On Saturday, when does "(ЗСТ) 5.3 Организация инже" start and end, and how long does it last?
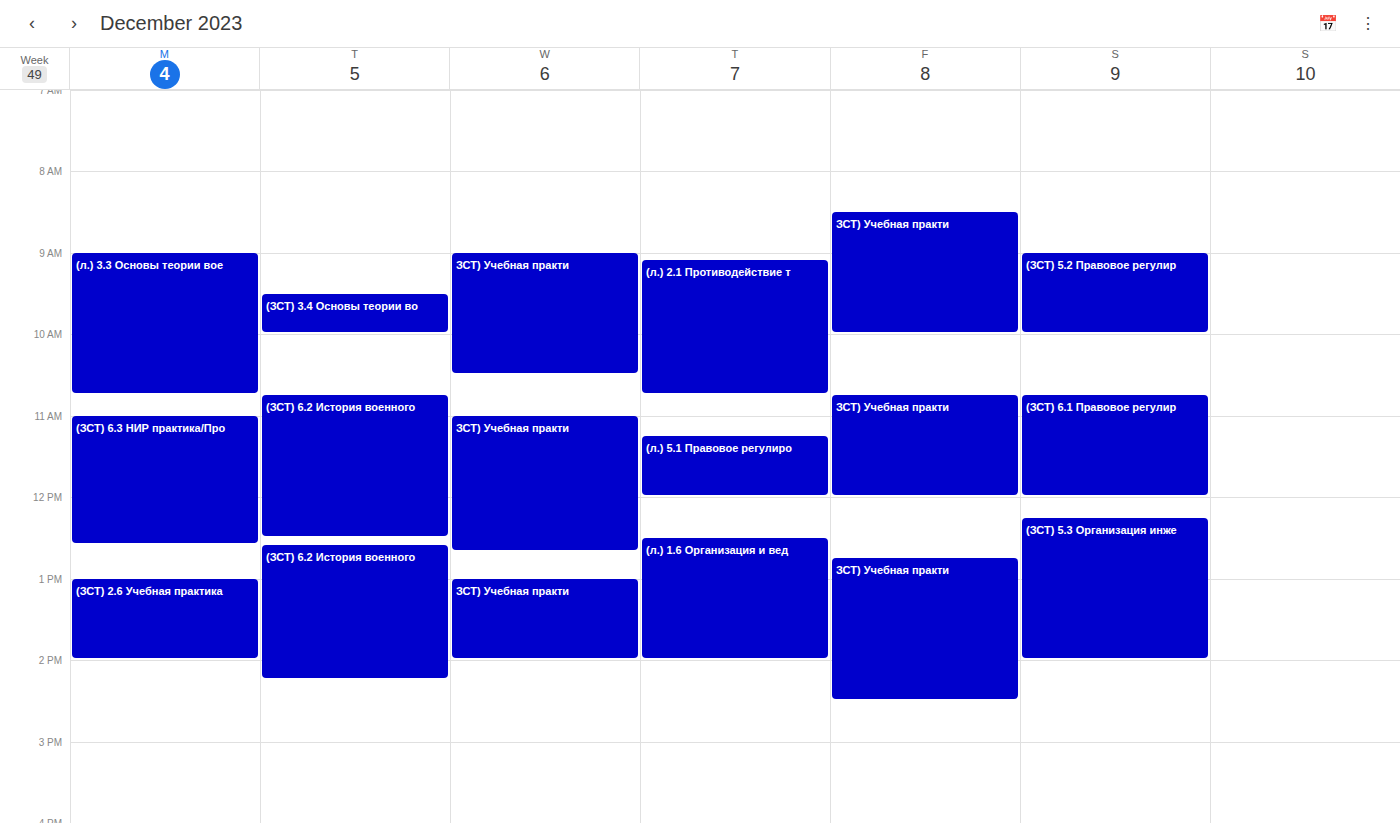
12:15 to 14:00, 1 hour 45 minutes